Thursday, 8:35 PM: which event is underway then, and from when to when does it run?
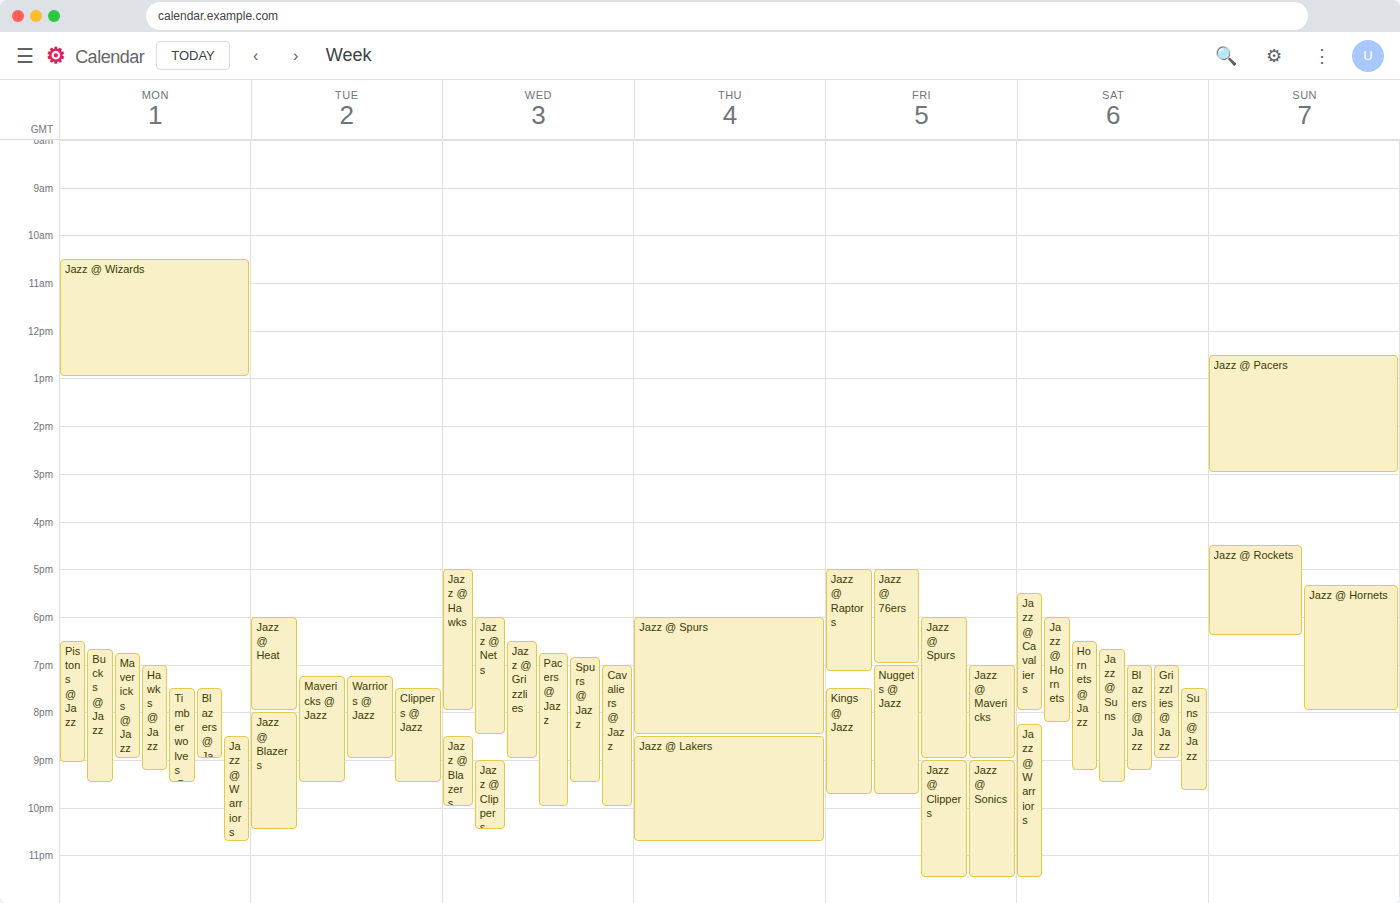
"Jazz @ Lakers", 8:30 PM to 10:45 PM